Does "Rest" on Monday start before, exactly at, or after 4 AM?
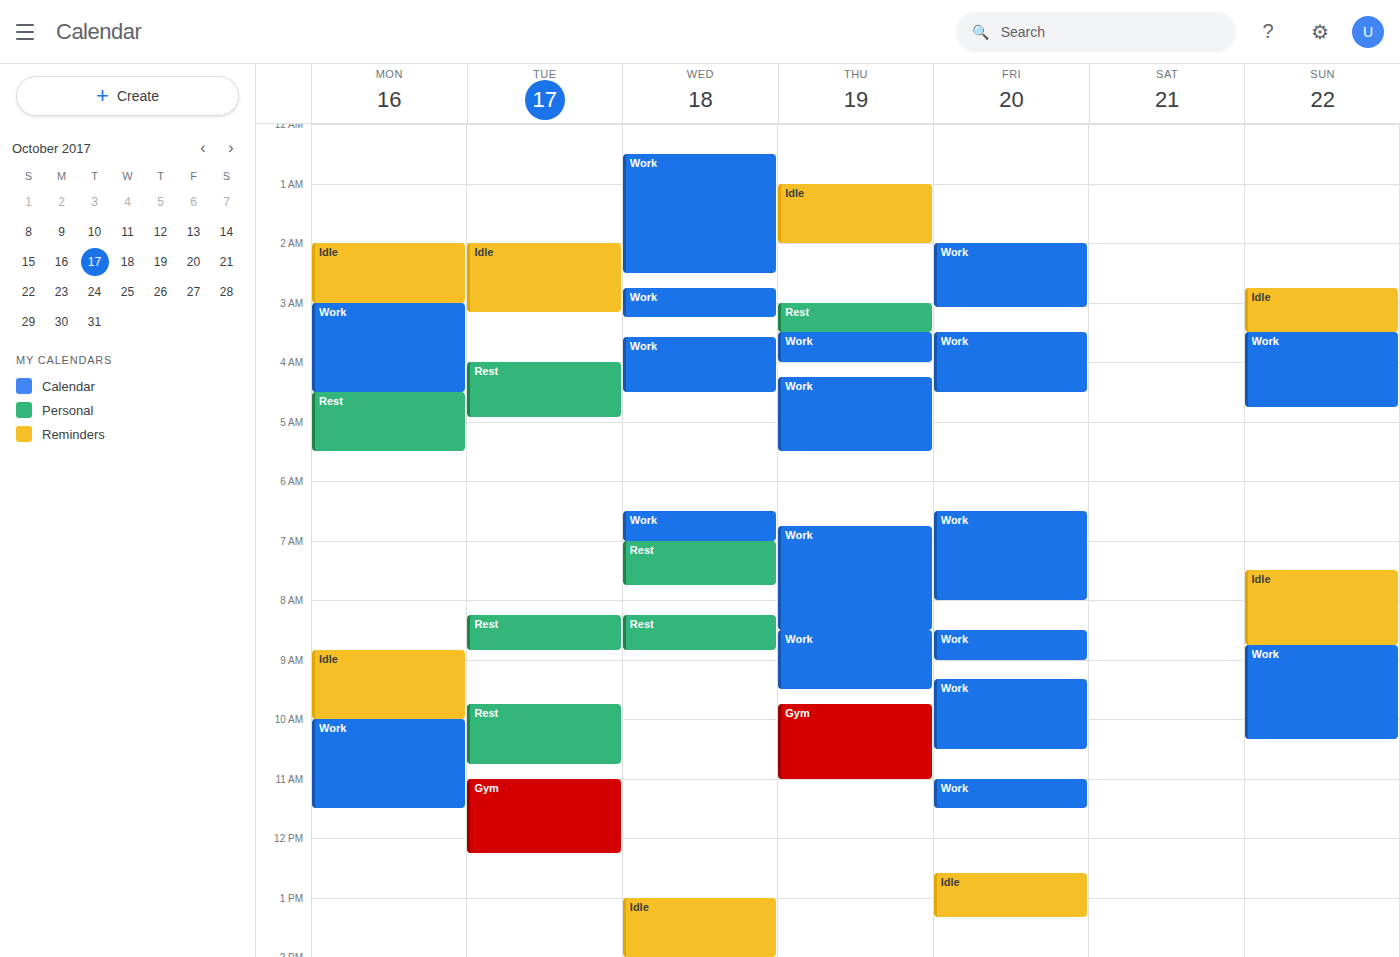
4:30 AM -- after 4 AM, 30 minutes below the 4 AM line.